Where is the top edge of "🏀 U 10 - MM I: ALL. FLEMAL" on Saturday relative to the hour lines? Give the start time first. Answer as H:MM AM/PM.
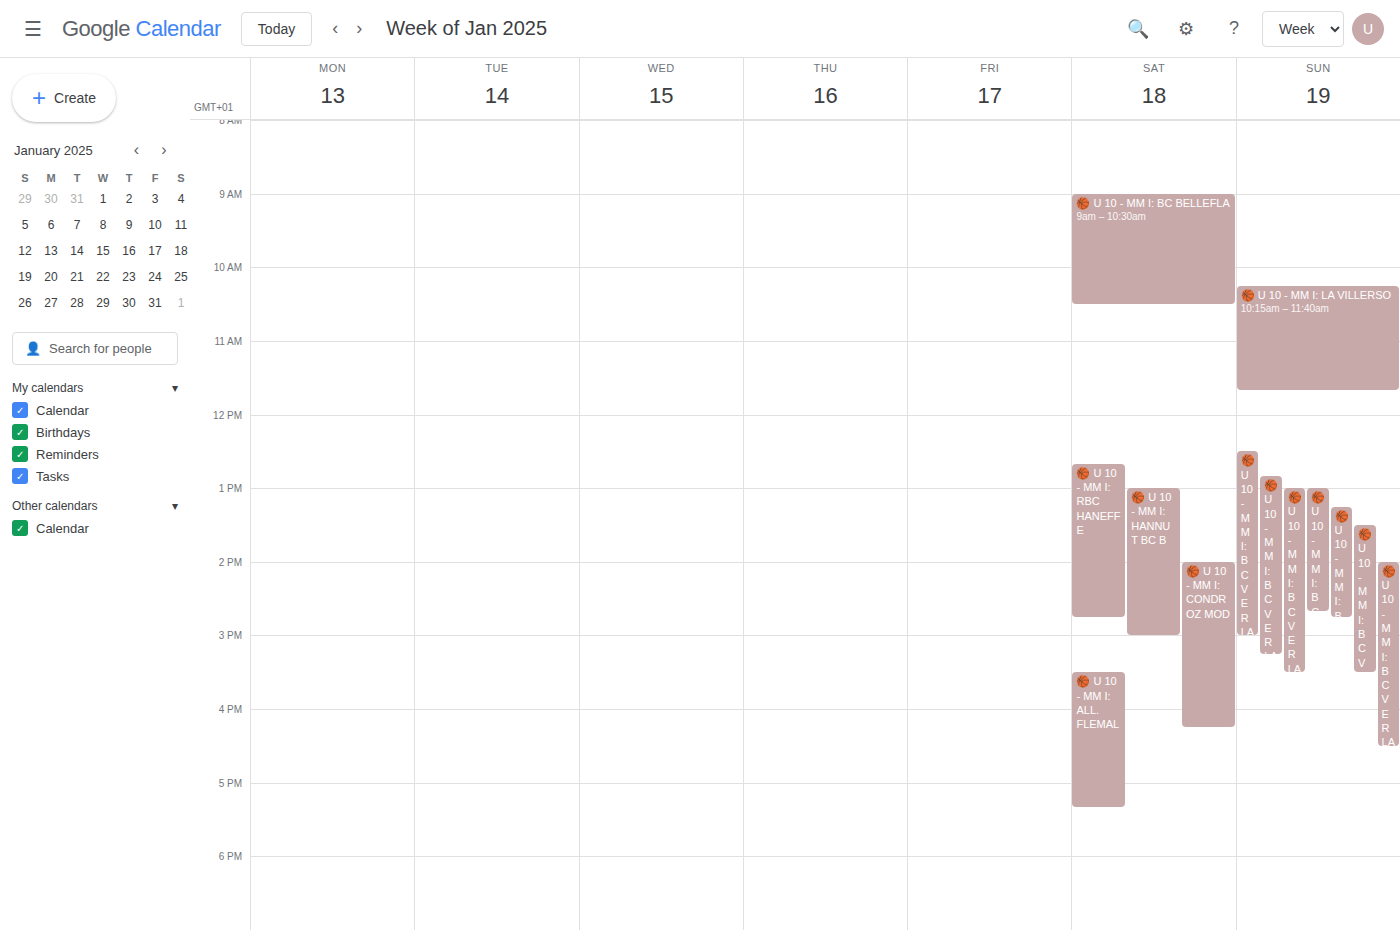
3:30 PM -- halfway between the 3 PM and 4 PM lines.